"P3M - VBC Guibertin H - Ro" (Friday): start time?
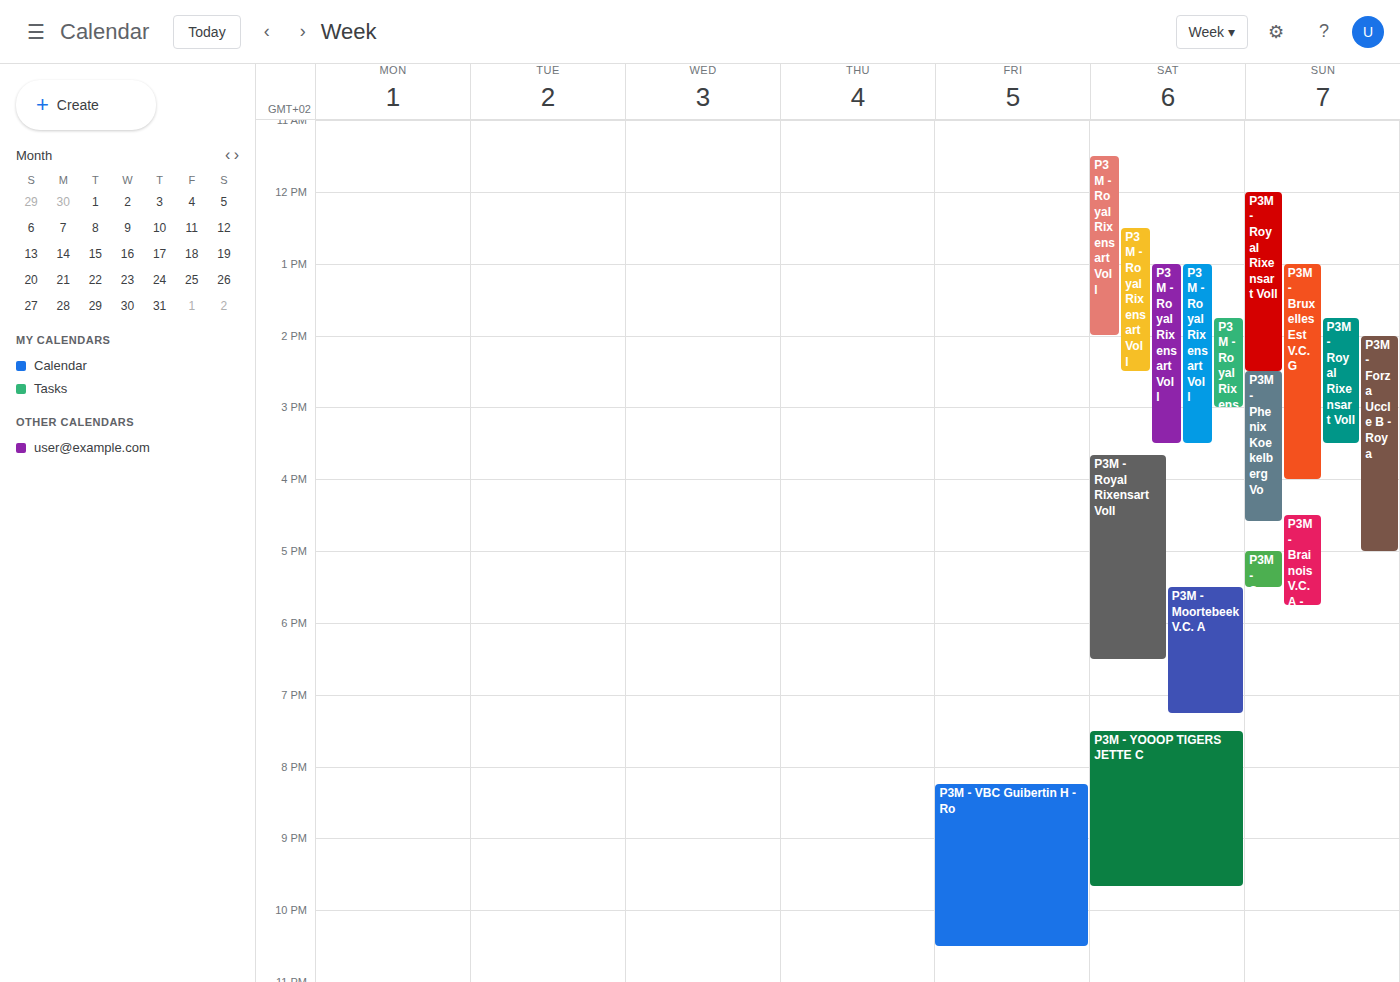
8:15 PM